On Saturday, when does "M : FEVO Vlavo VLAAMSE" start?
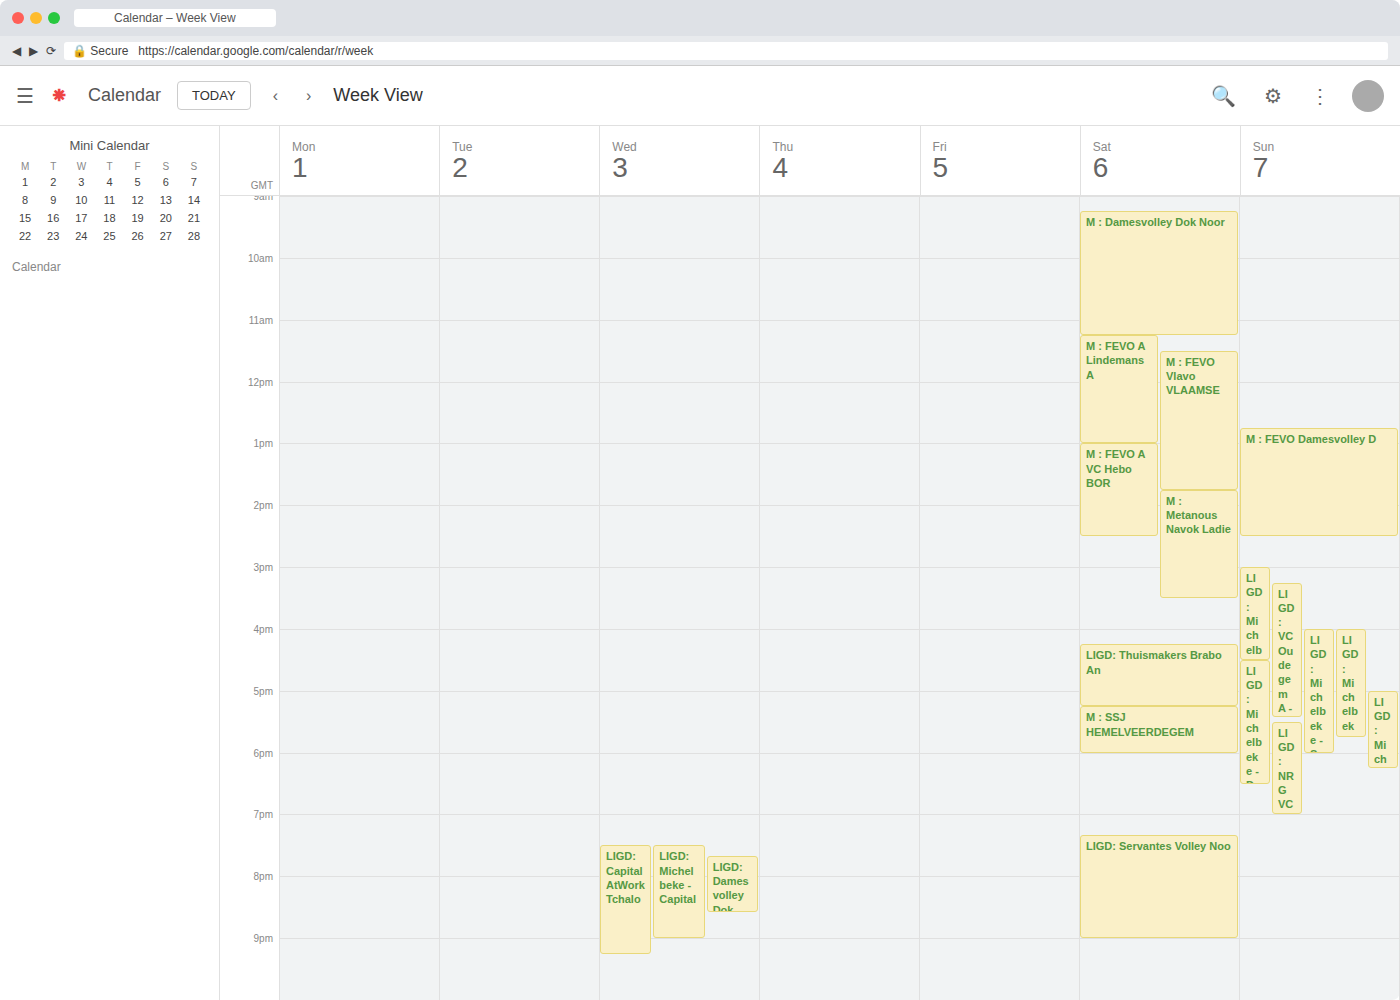
11:30 AM